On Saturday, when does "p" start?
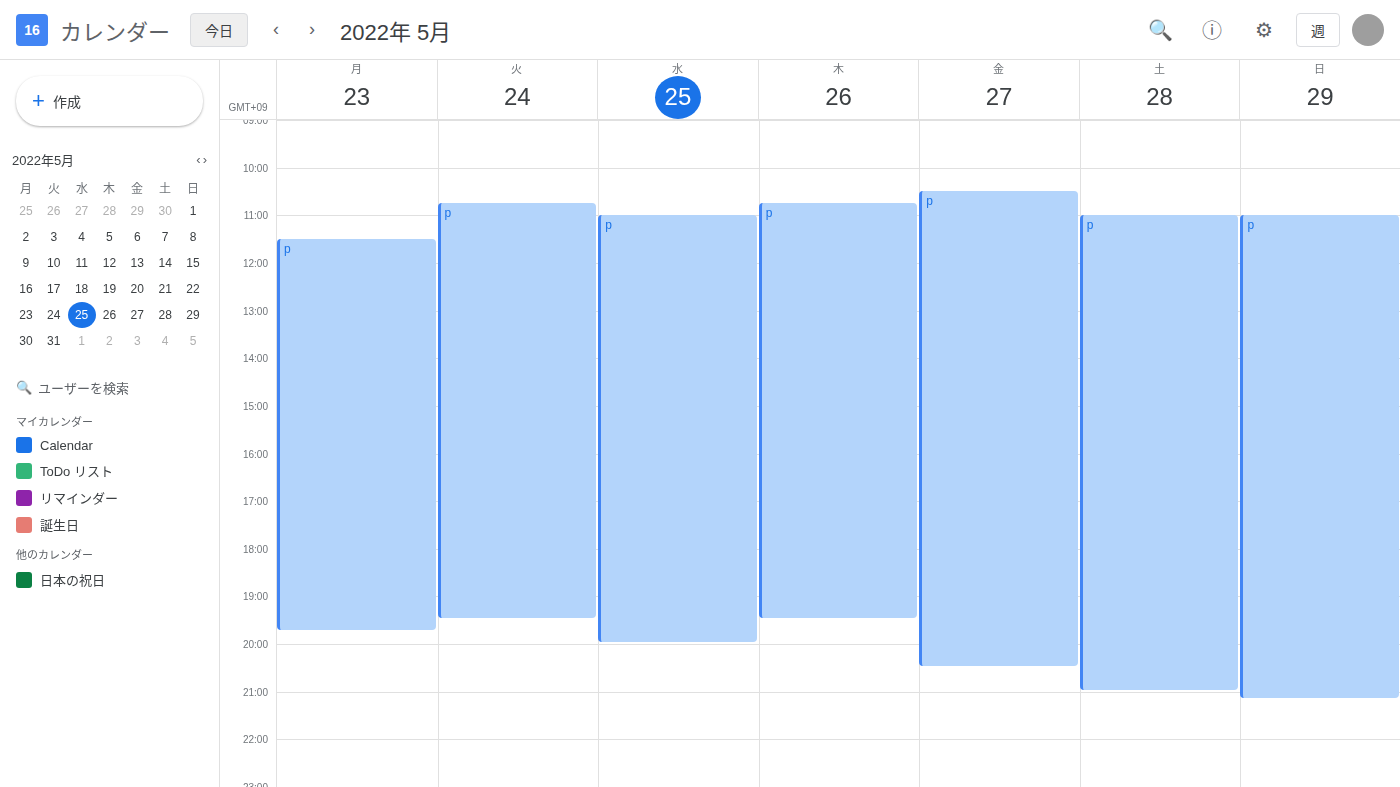
11:00 AM